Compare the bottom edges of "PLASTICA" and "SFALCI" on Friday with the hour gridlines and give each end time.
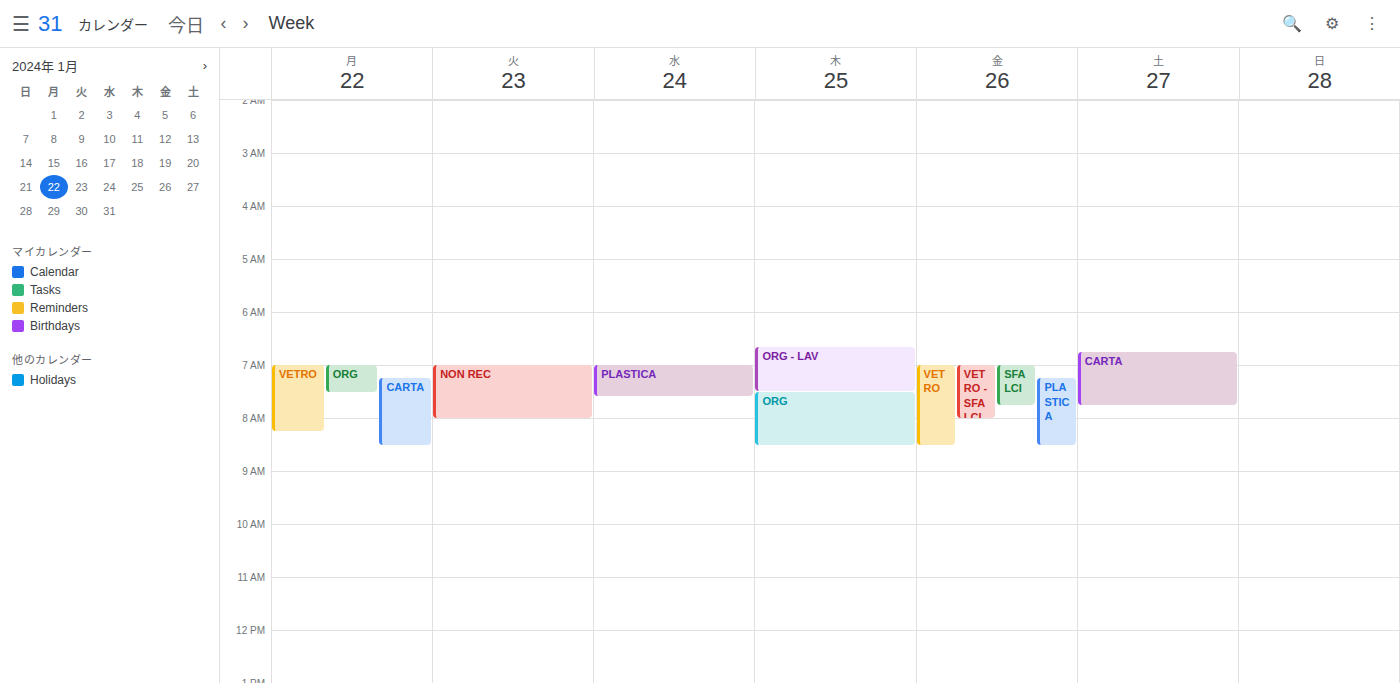
"PLASTICA": 8:30 AM, halfway between the 8 AM and 9 AM lines. "SFALCI": 7:45 AM, neither: three quarters of the way from the 7 AM line to the 8 AM line.